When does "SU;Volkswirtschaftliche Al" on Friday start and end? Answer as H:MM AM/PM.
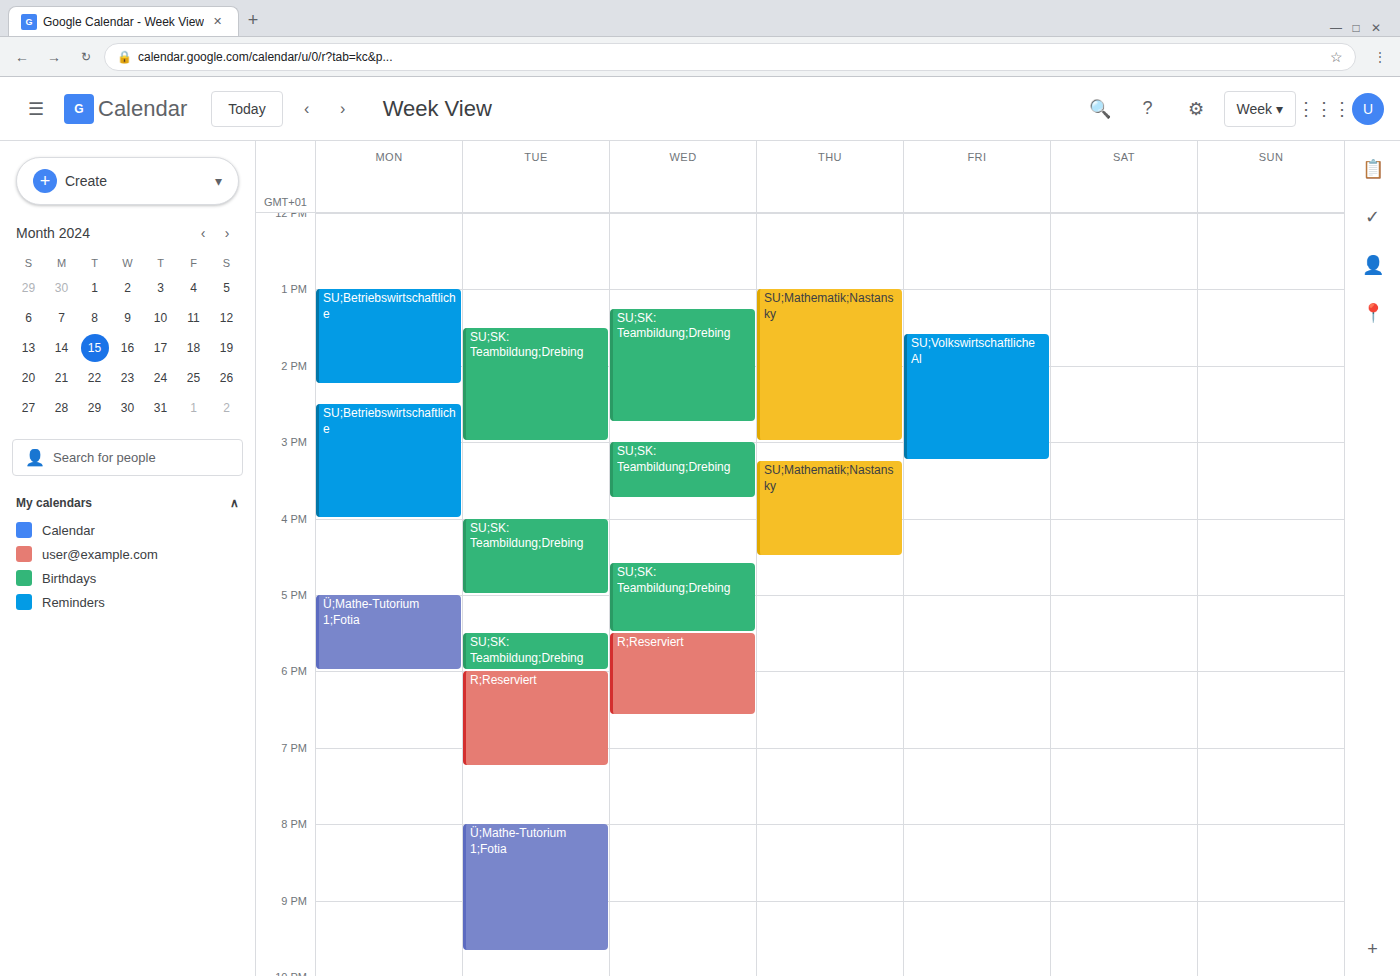
1:35 PM to 3:15 PM